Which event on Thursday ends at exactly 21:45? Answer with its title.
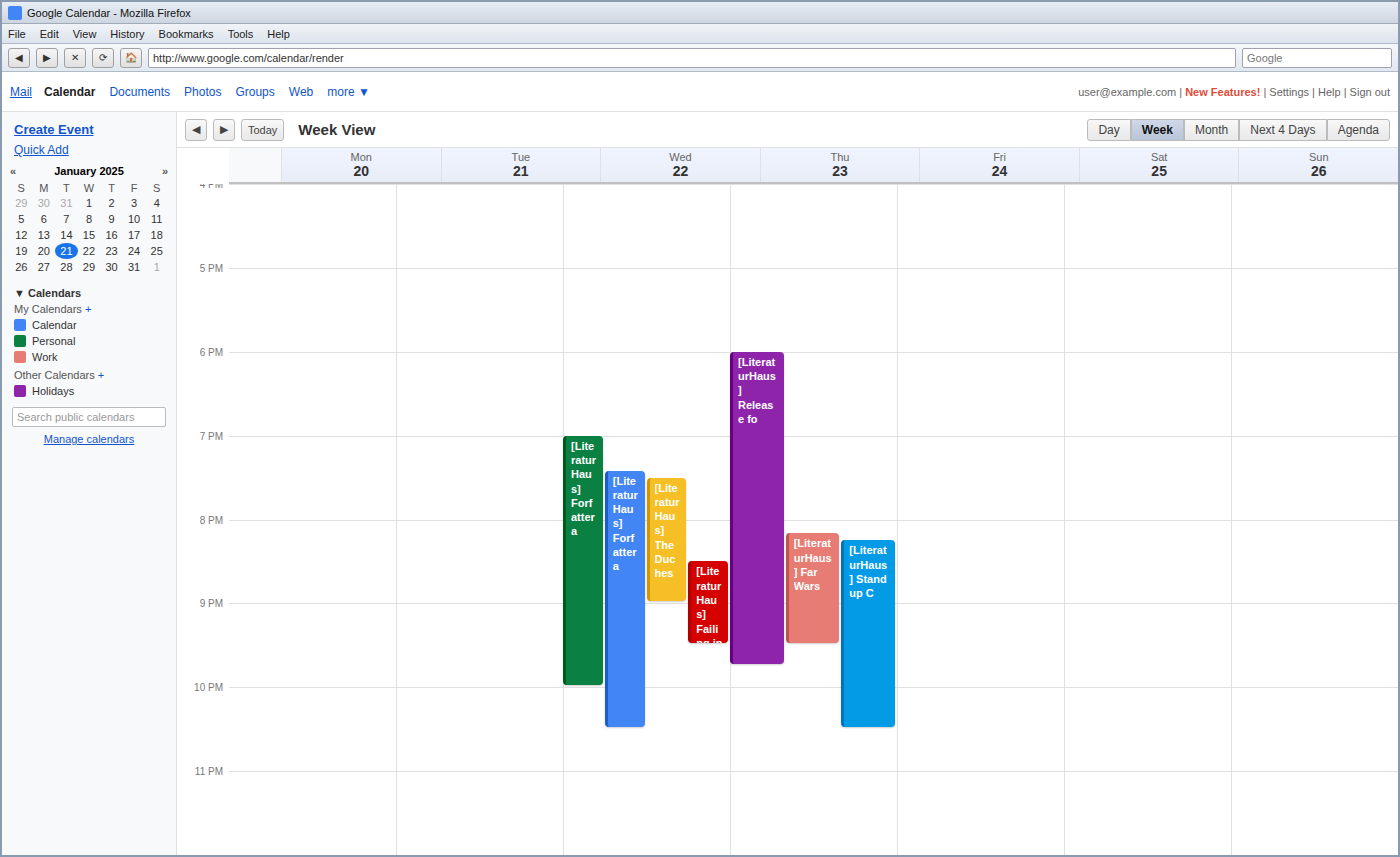
"[LiteraturHaus] Release fo"